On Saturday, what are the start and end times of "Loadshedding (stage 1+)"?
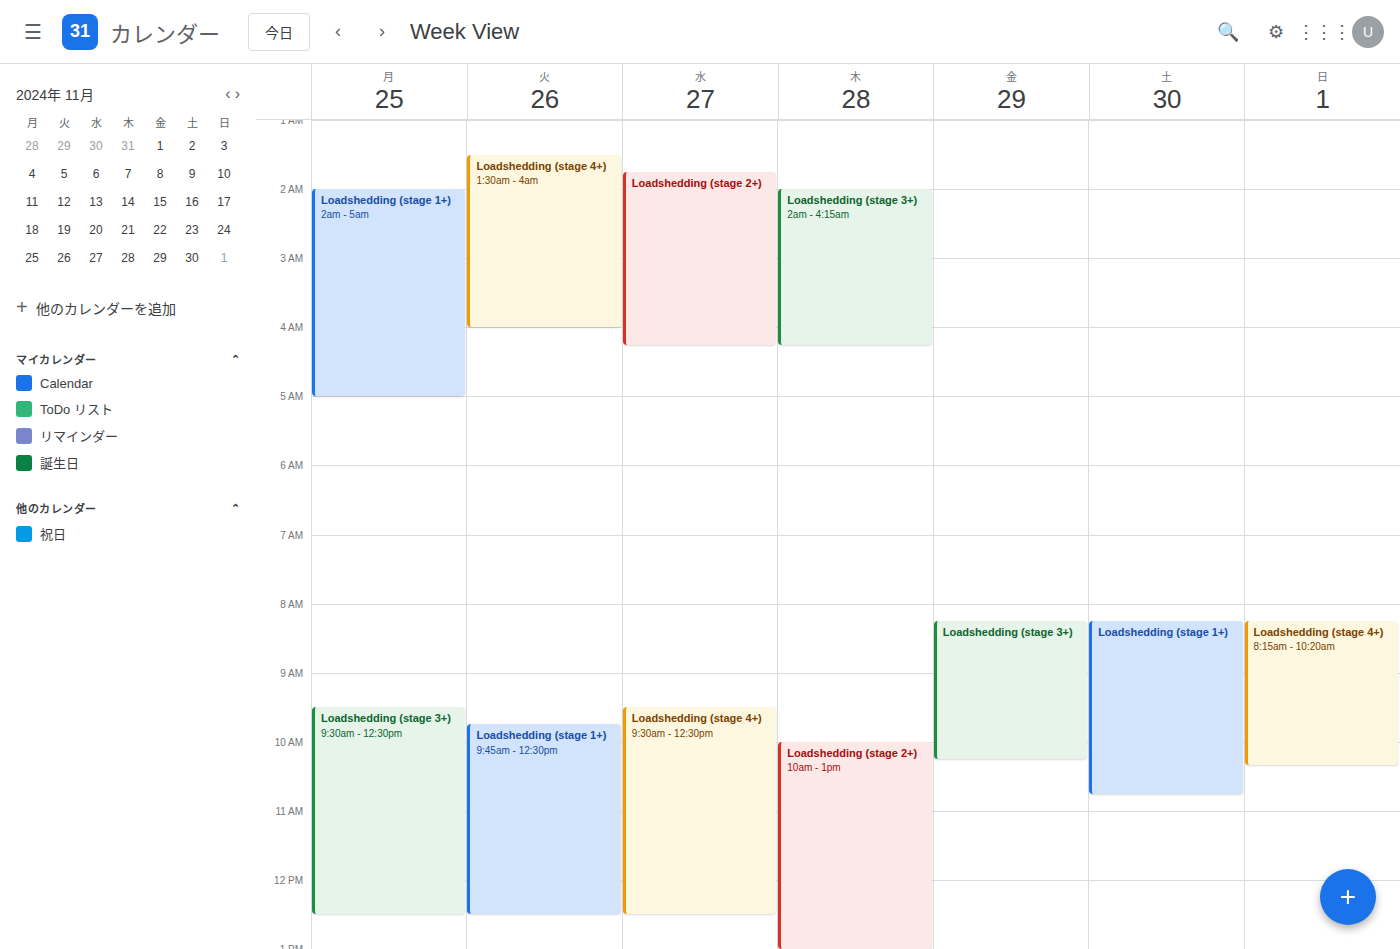
8:15 AM to 10:45 AM